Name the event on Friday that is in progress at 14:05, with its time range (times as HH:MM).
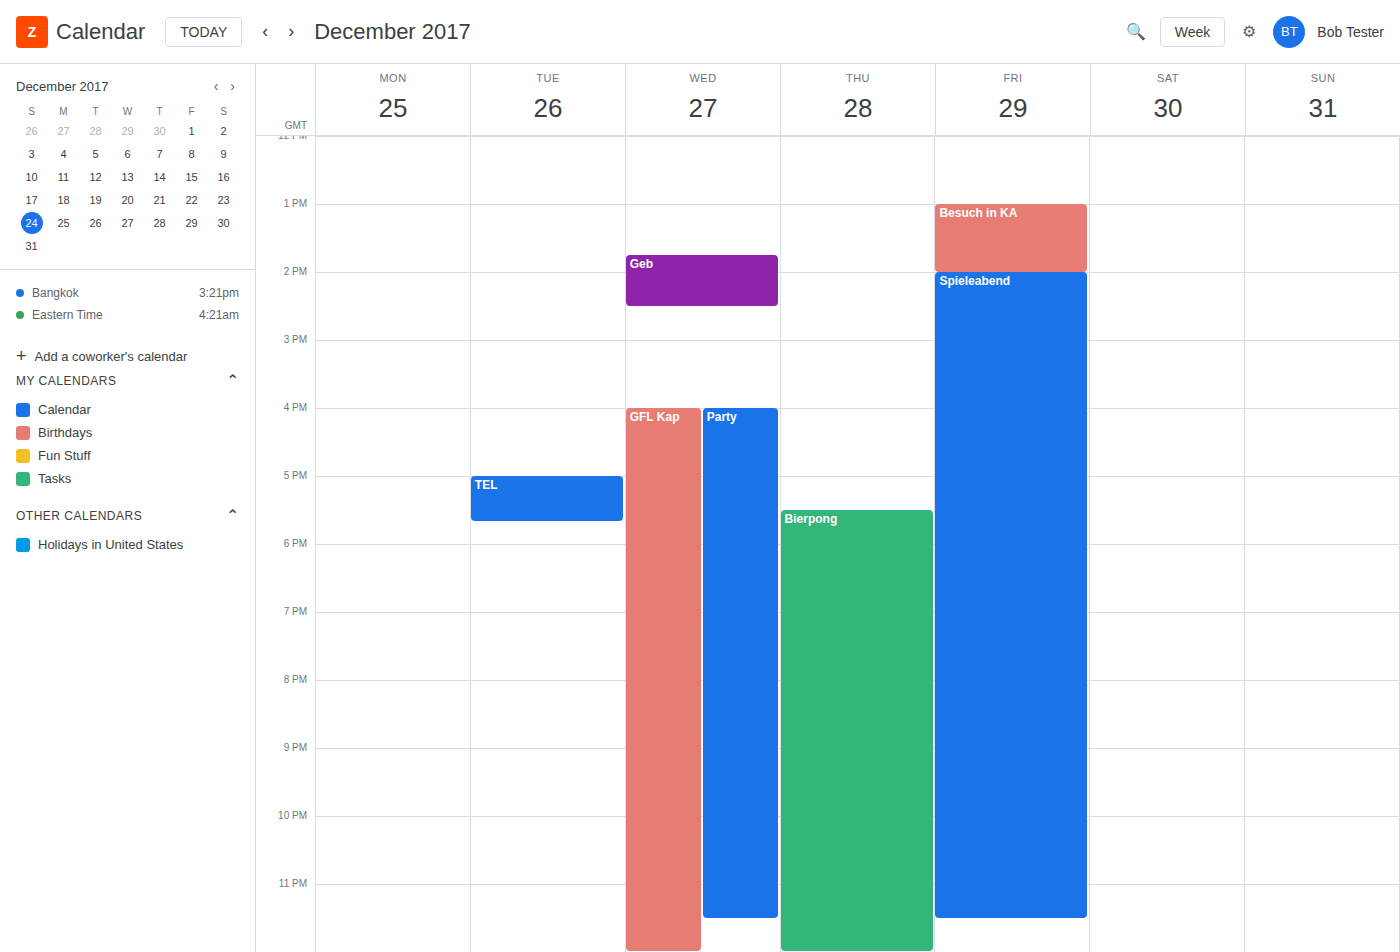
"Spieleabend", 14:00 to 23:30